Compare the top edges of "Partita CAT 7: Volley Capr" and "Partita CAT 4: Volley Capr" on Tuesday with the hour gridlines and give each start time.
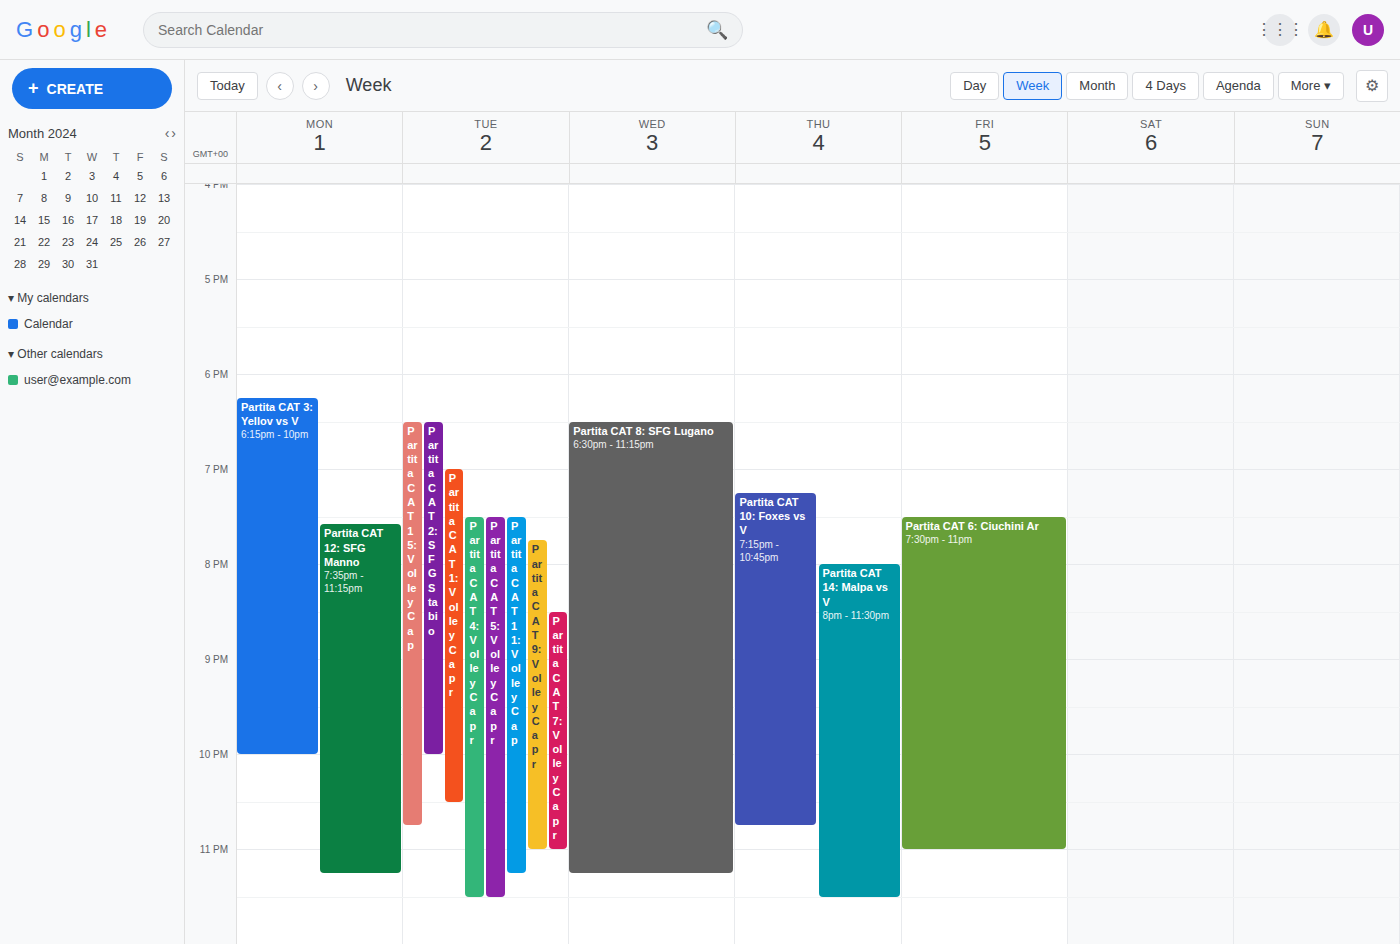
"Partita CAT 7: Volley Capr": 20:30, halfway between the 20:00 and 21:00 lines. "Partita CAT 4: Volley Capr": 19:30, halfway between the 19:00 and 20:00 lines.